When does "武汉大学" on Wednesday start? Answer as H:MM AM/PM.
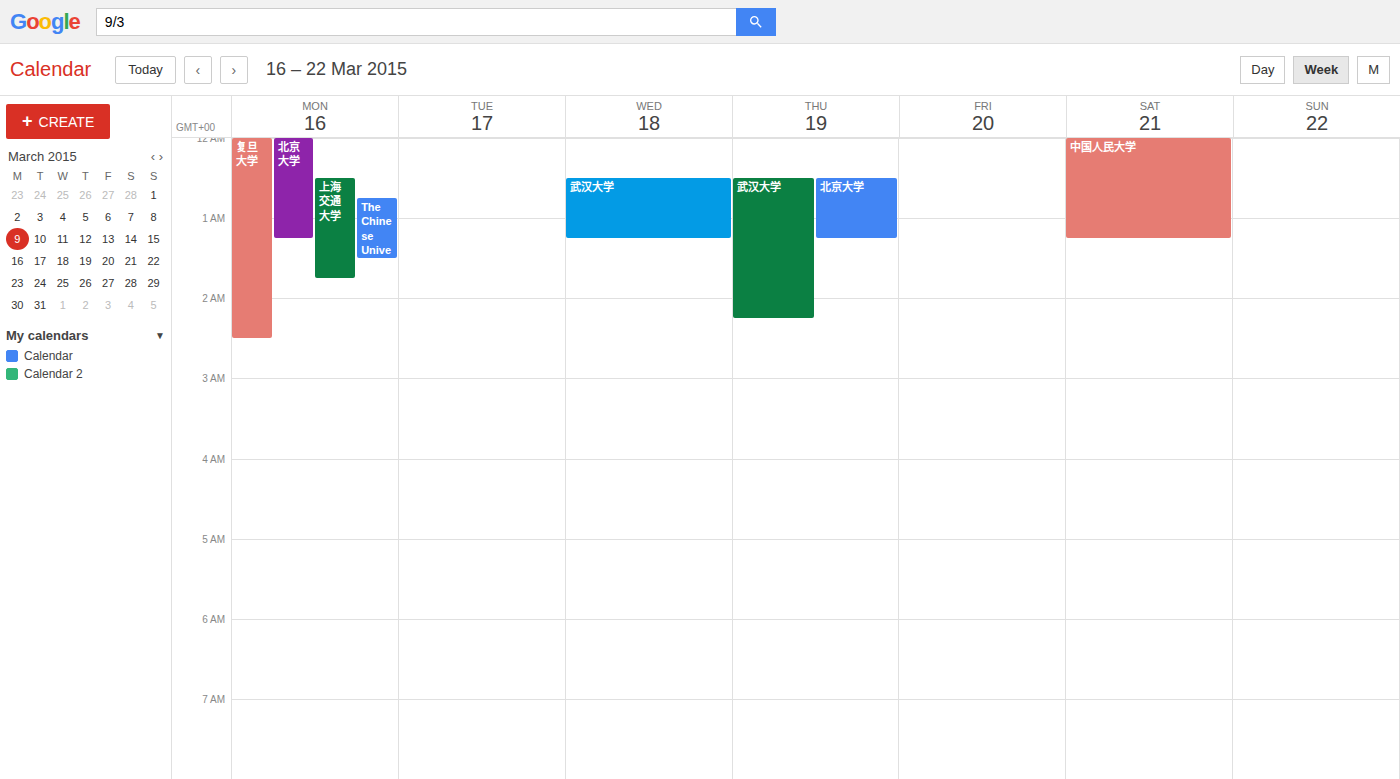
12:30 AM